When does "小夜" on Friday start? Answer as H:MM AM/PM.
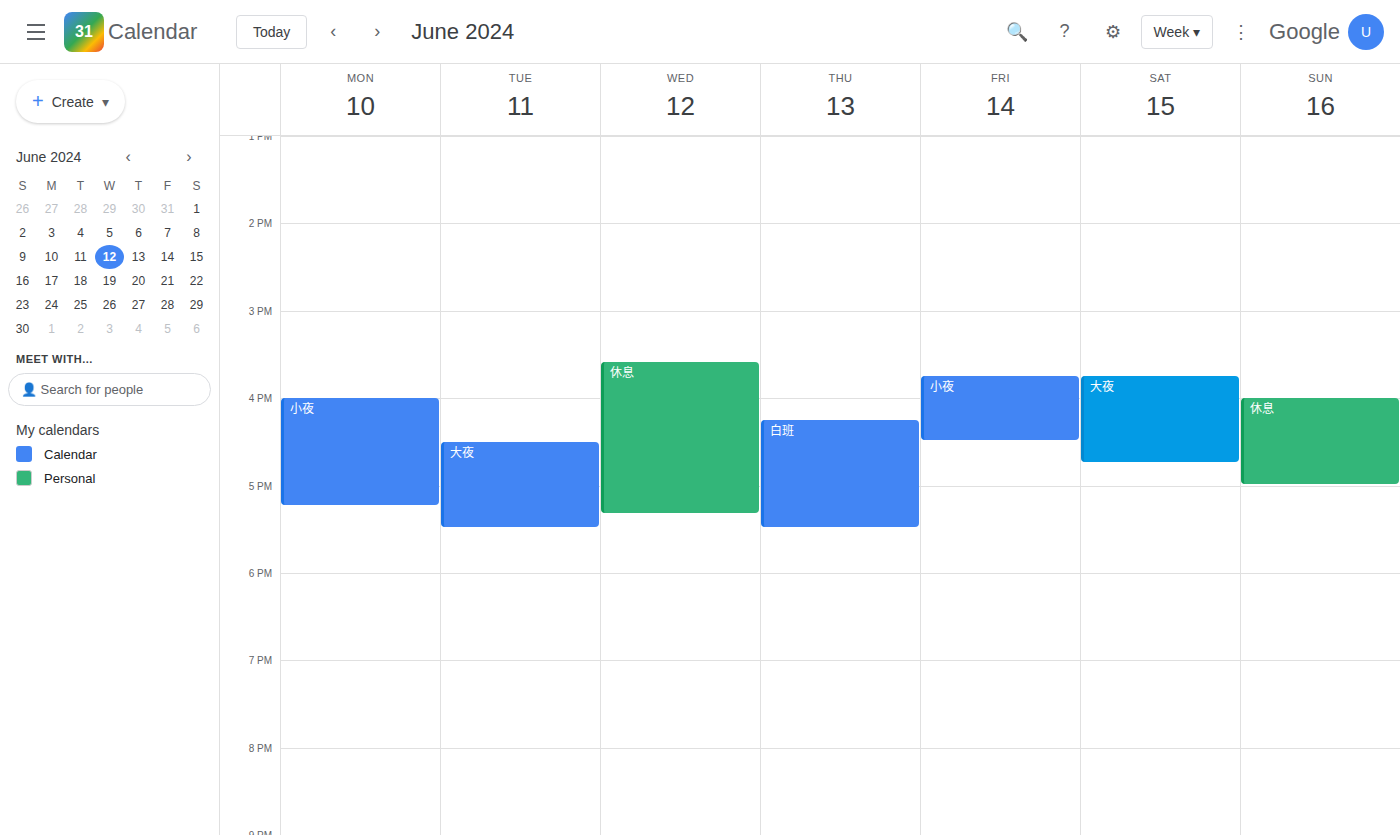
3:45 PM